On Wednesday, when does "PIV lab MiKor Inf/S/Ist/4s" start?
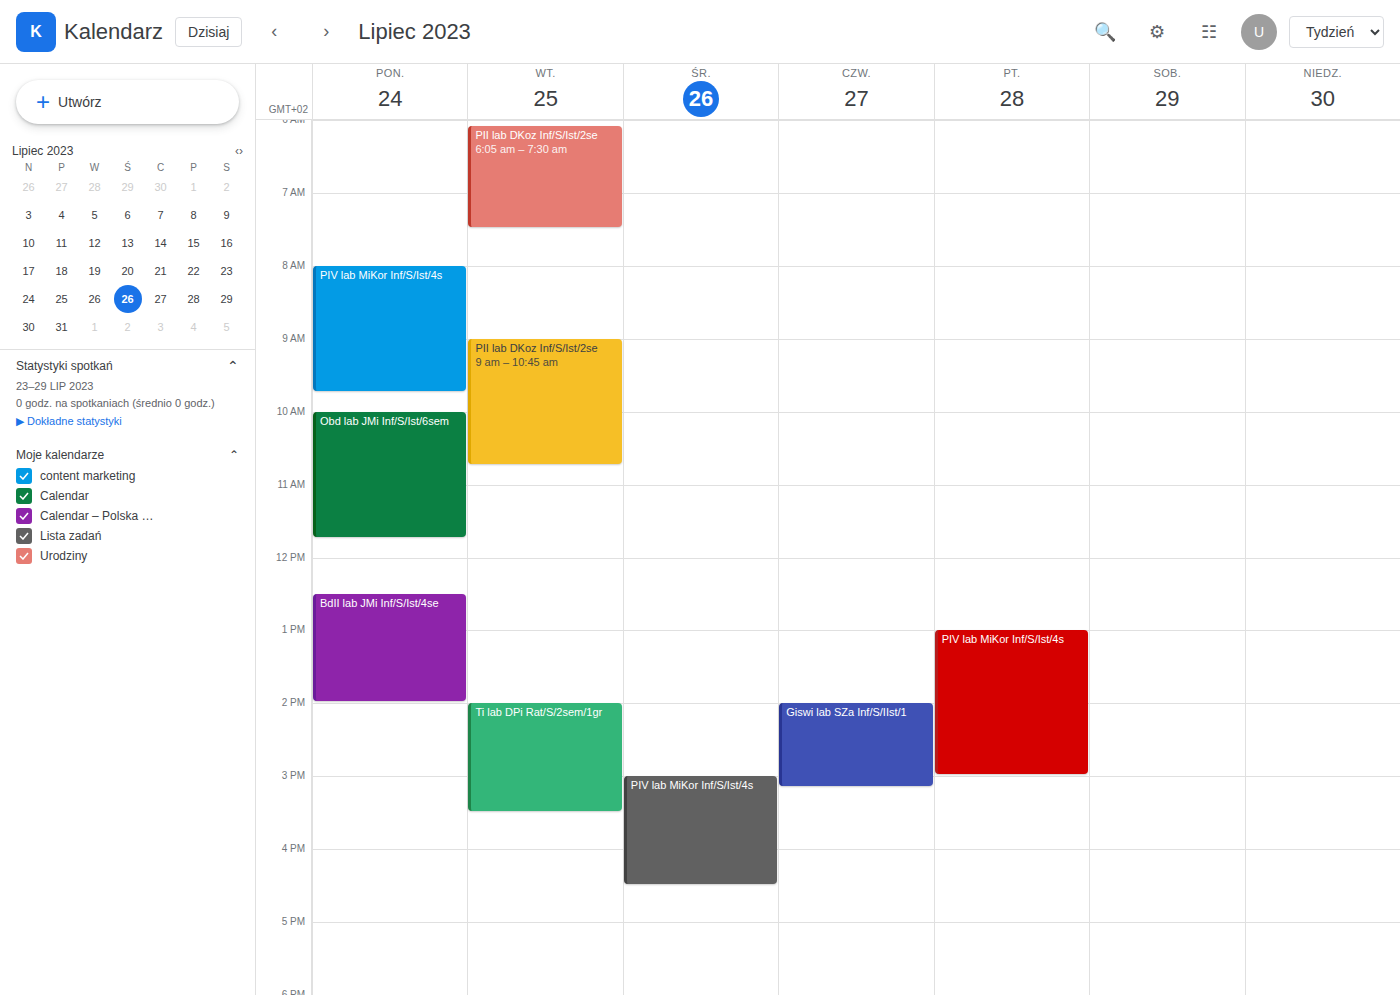
15:00